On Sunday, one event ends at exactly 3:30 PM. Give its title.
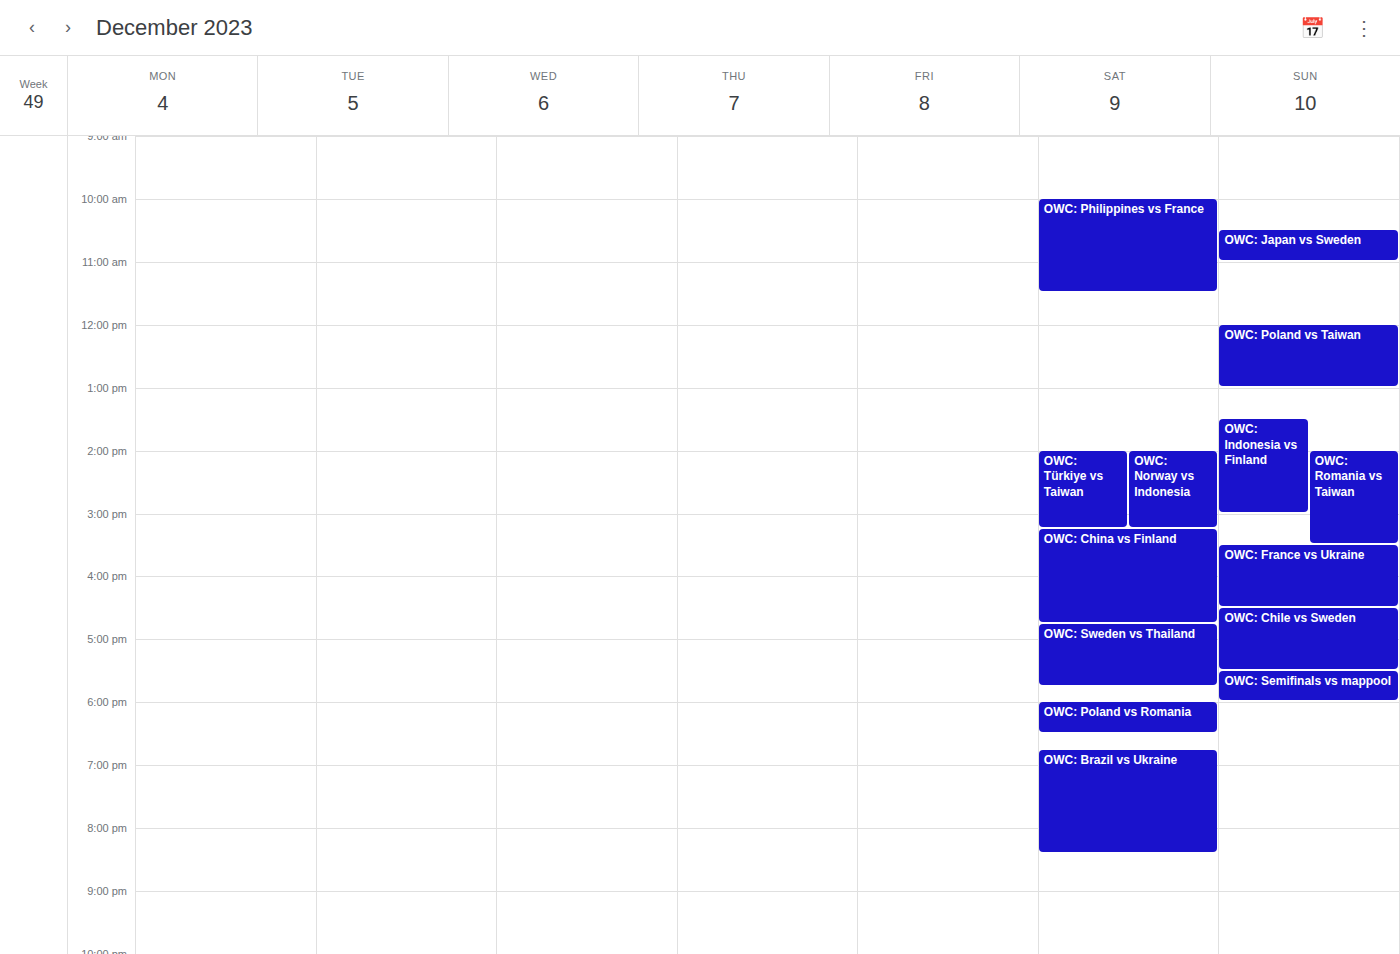
"OWC: Romania vs Taiwan"